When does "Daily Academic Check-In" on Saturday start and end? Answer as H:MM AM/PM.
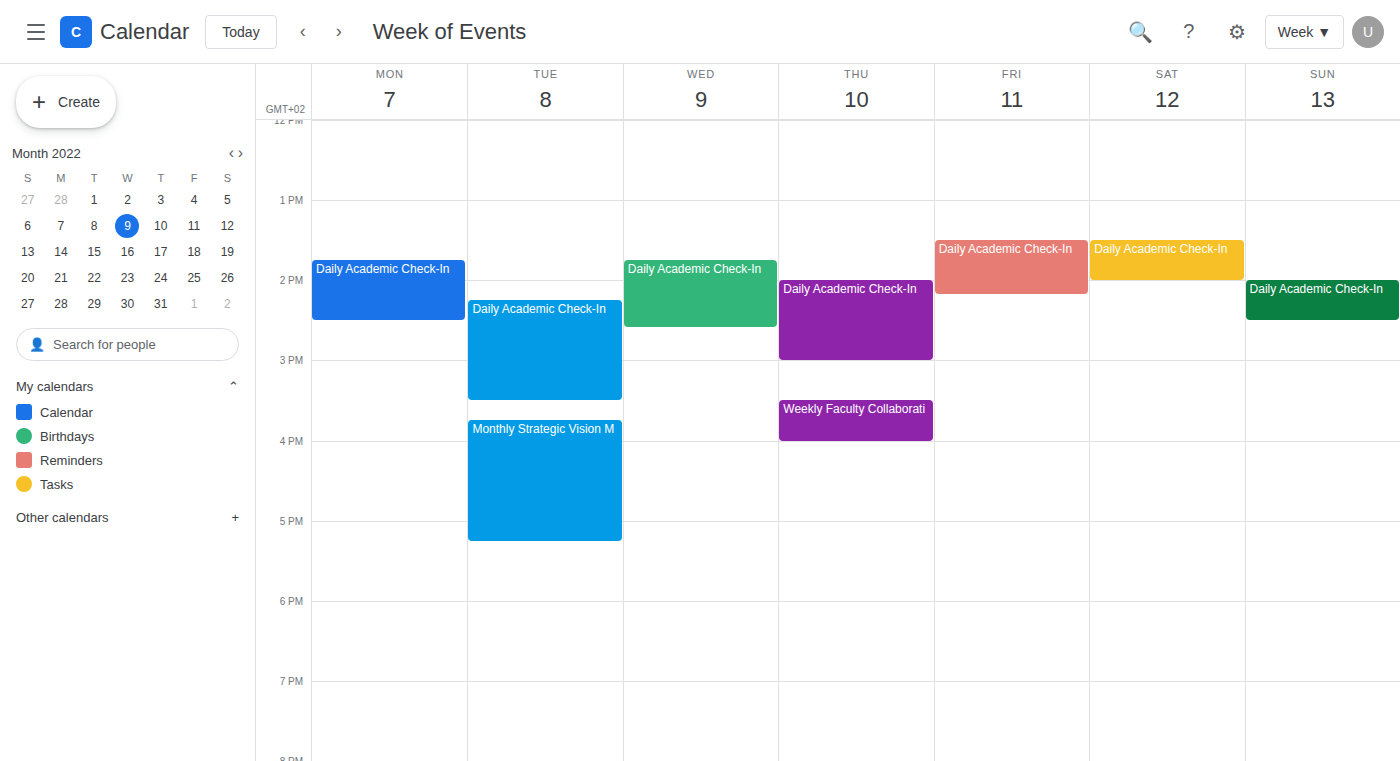
1:30 PM to 2:00 PM